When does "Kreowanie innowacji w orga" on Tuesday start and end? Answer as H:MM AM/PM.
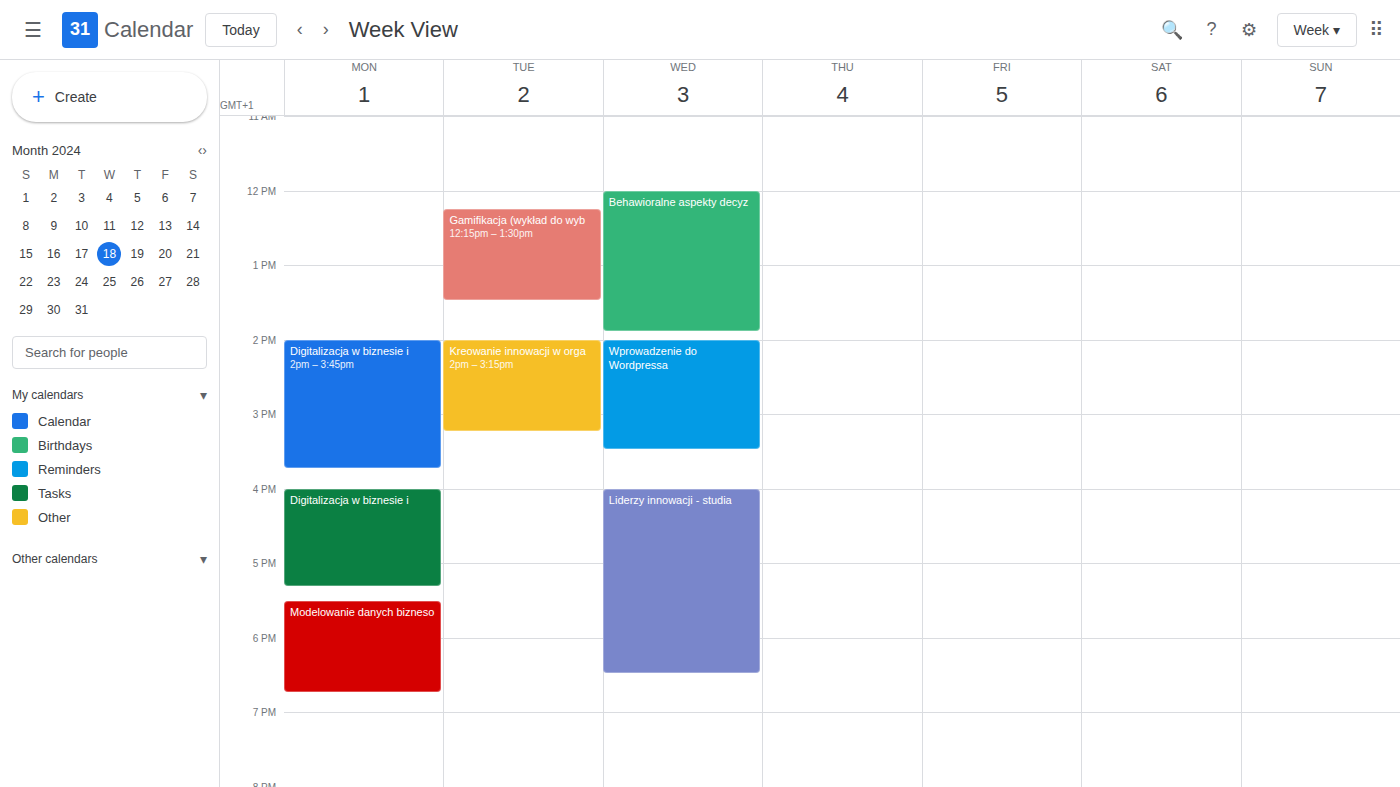
2:00 PM to 3:15 PM